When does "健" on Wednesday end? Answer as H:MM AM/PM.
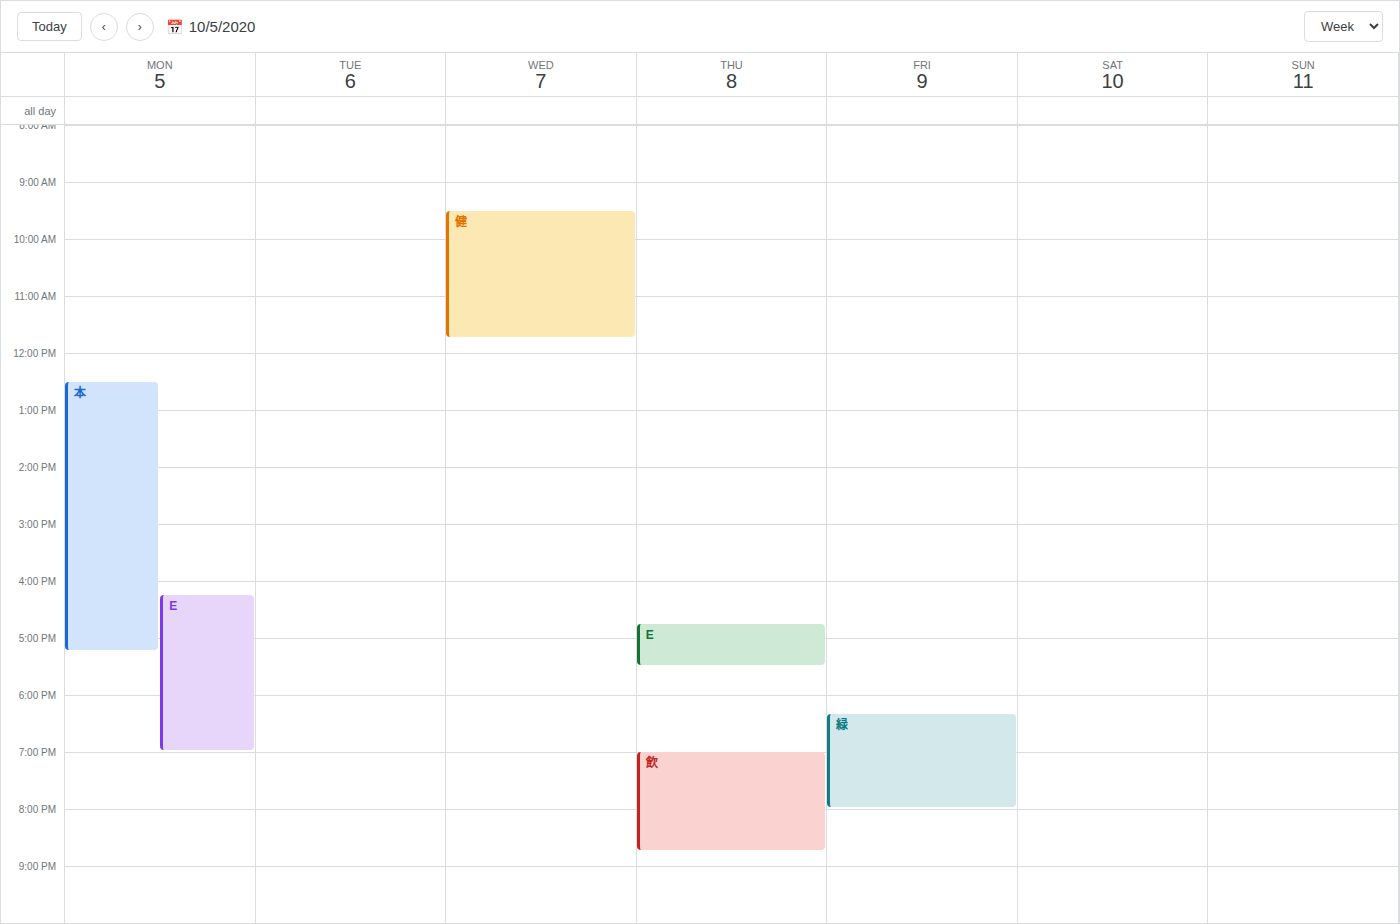
11:45 AM